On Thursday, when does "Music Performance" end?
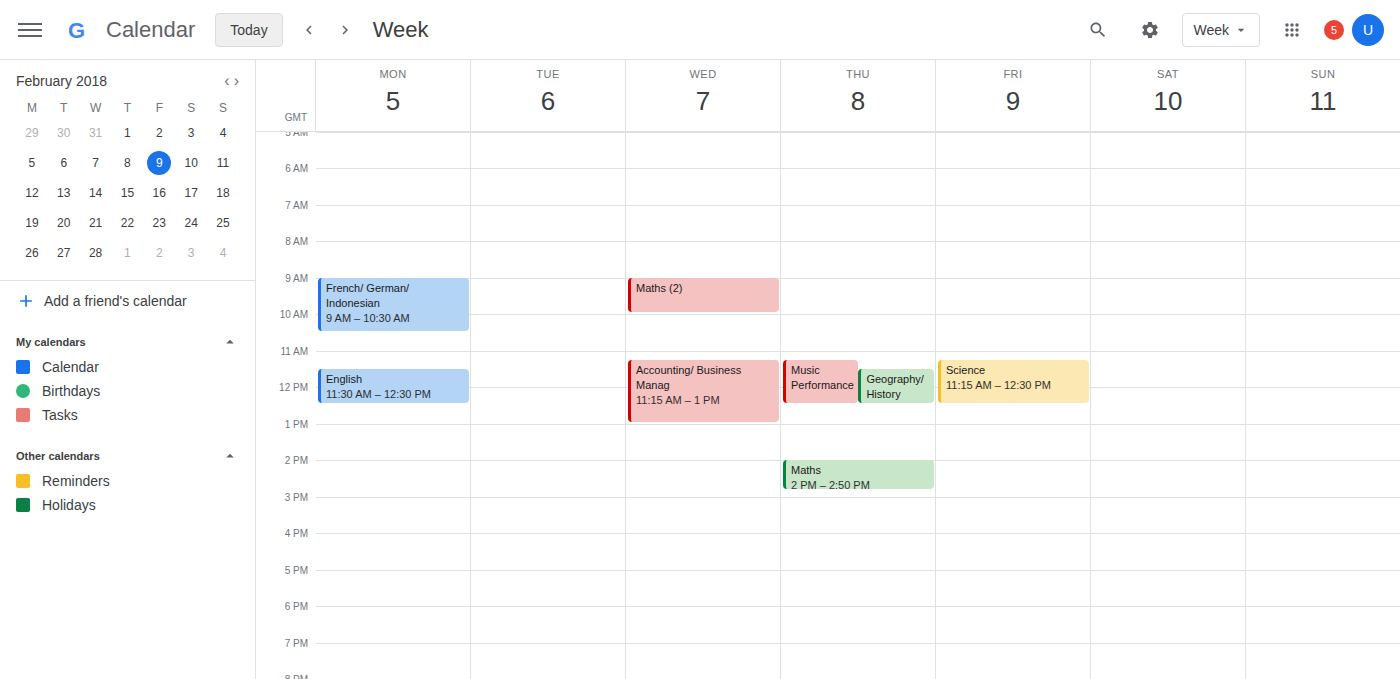
12:30 PM